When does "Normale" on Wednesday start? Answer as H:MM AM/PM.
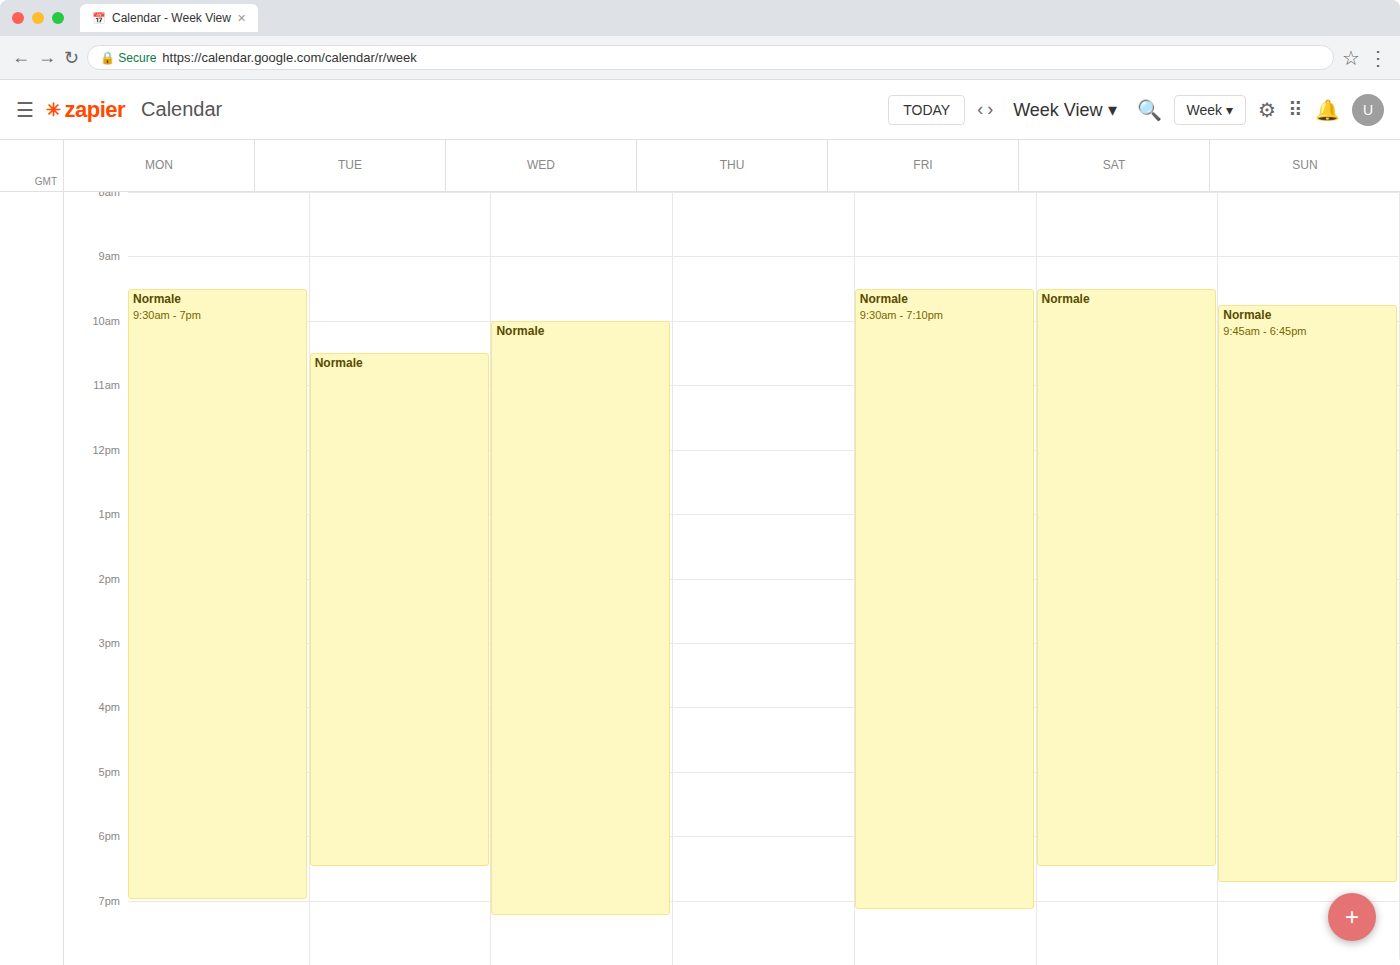
10:00 AM